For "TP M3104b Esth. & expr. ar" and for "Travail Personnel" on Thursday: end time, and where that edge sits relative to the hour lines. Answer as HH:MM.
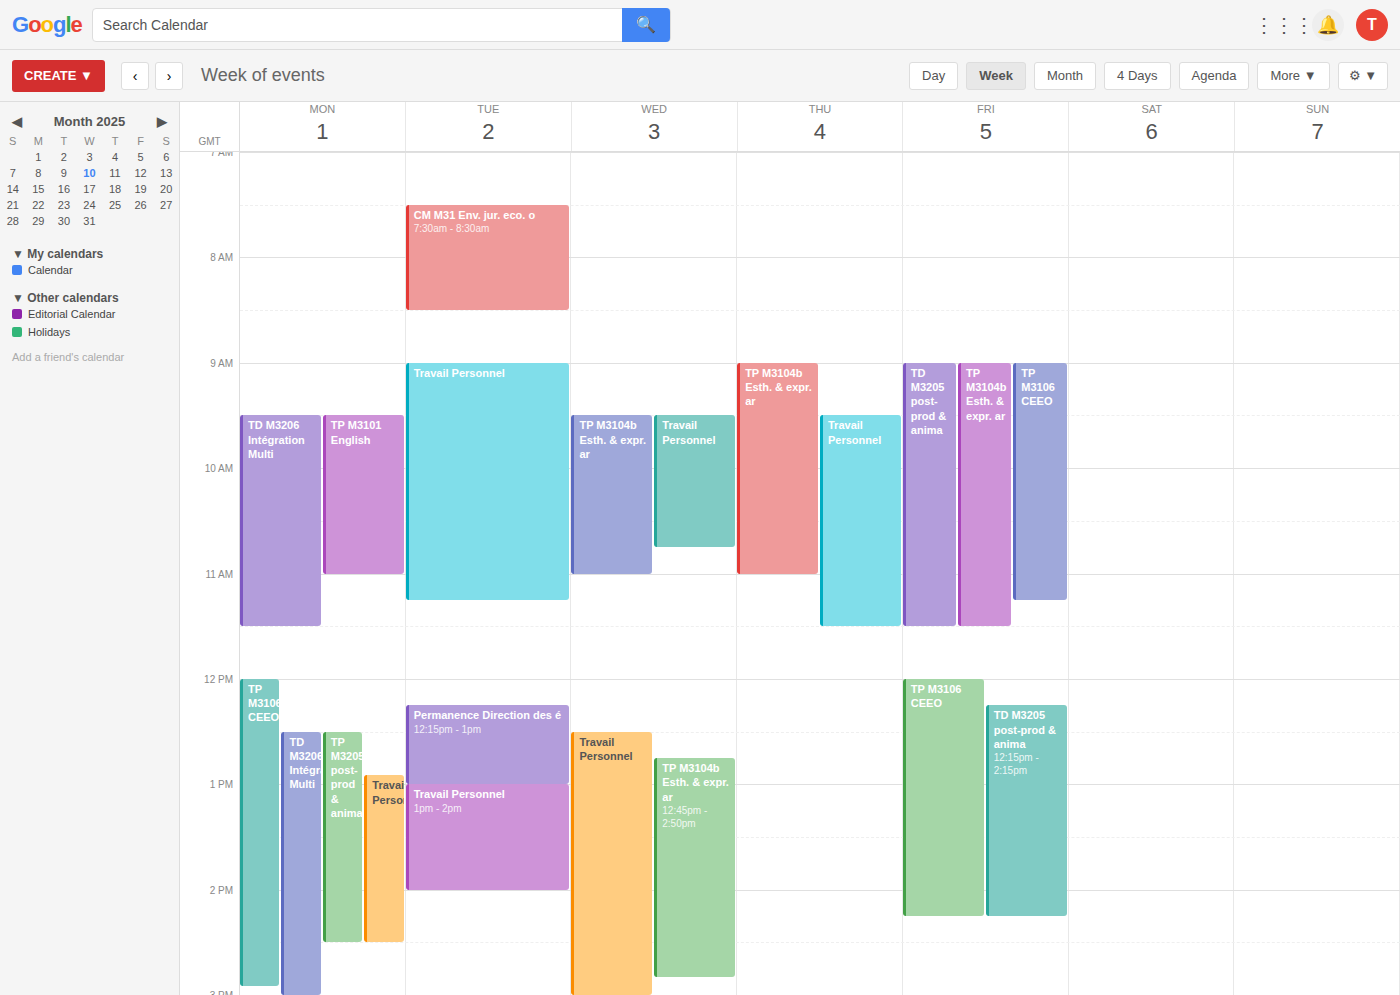
"TP M3104b Esth. & expr. ar": 11:00, exactly on the 11:00 line. "Travail Personnel": 11:30, halfway between the 11:00 and 12:00 lines.